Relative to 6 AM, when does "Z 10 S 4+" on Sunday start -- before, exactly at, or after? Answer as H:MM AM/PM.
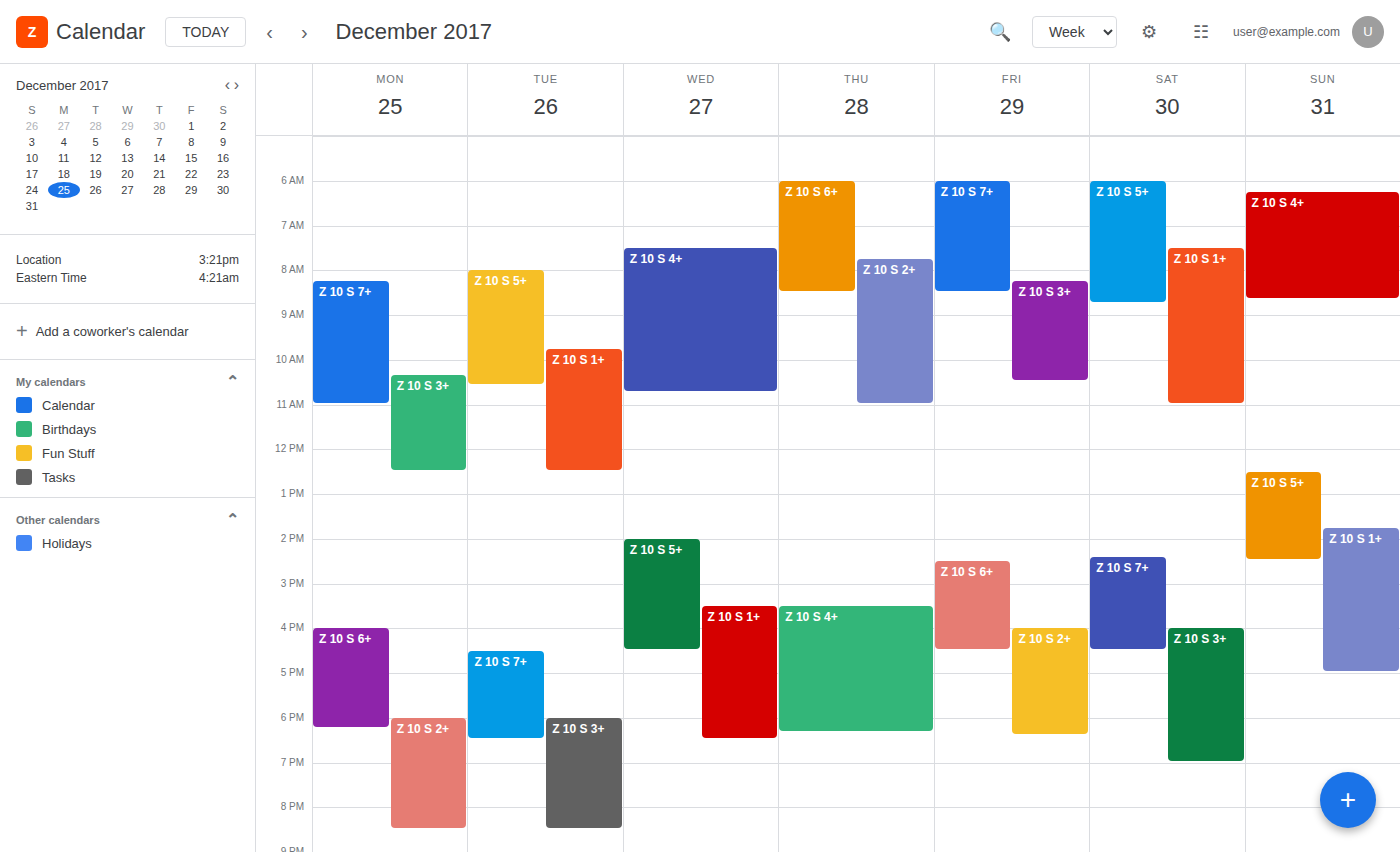
6:15 AM -- after 6 AM, 15 minutes below the 6 AM line.